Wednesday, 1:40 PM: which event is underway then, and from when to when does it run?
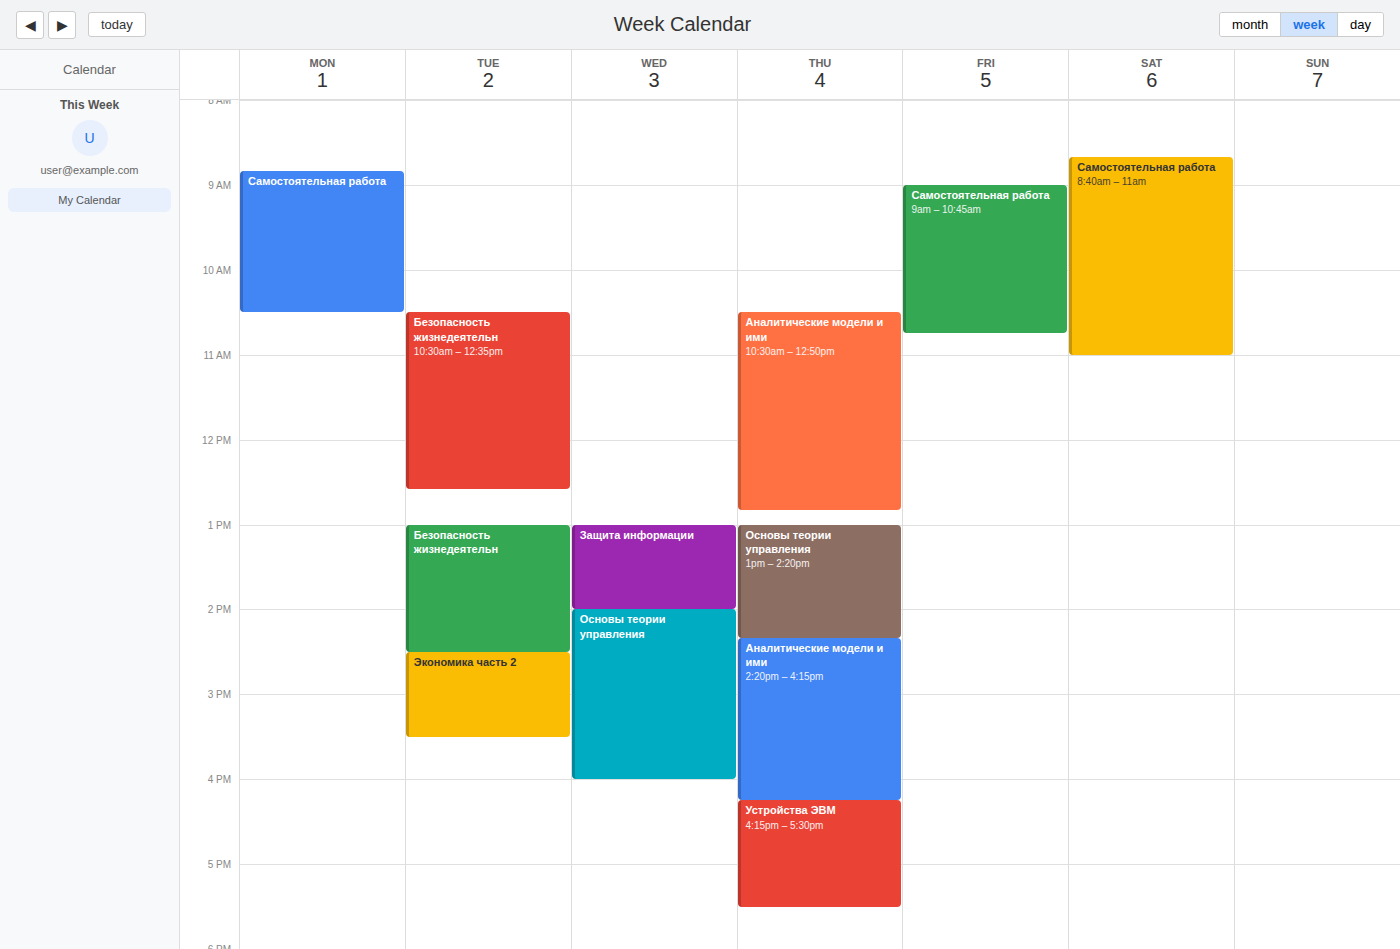
"Защита информации", 1:00 PM to 2:00 PM